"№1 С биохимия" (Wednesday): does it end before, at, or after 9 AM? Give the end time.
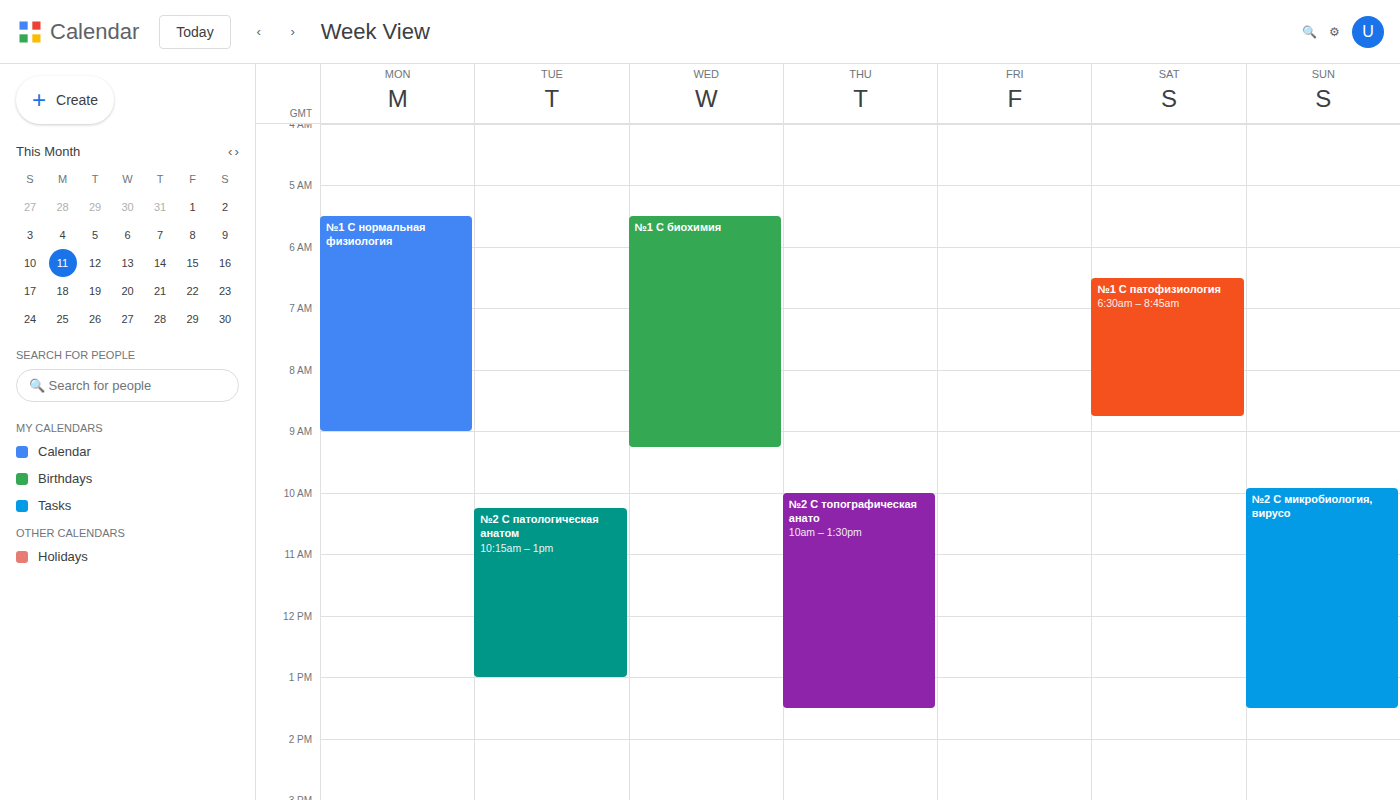
9:15 AM -- after 9 AM, 15 minutes below the 9 AM line.